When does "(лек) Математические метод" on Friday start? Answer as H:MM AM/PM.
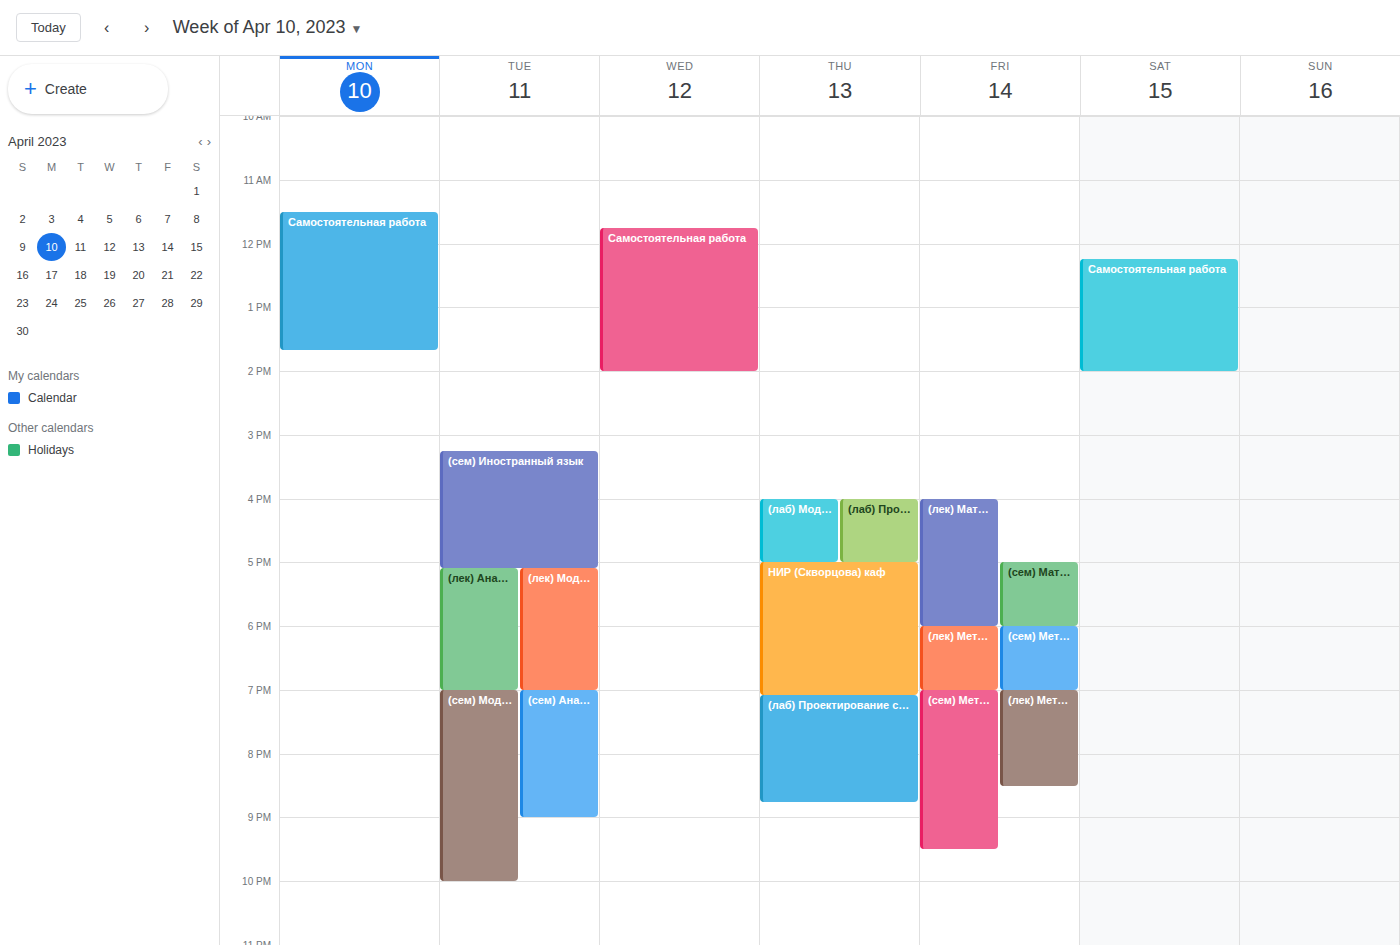
4:00 PM